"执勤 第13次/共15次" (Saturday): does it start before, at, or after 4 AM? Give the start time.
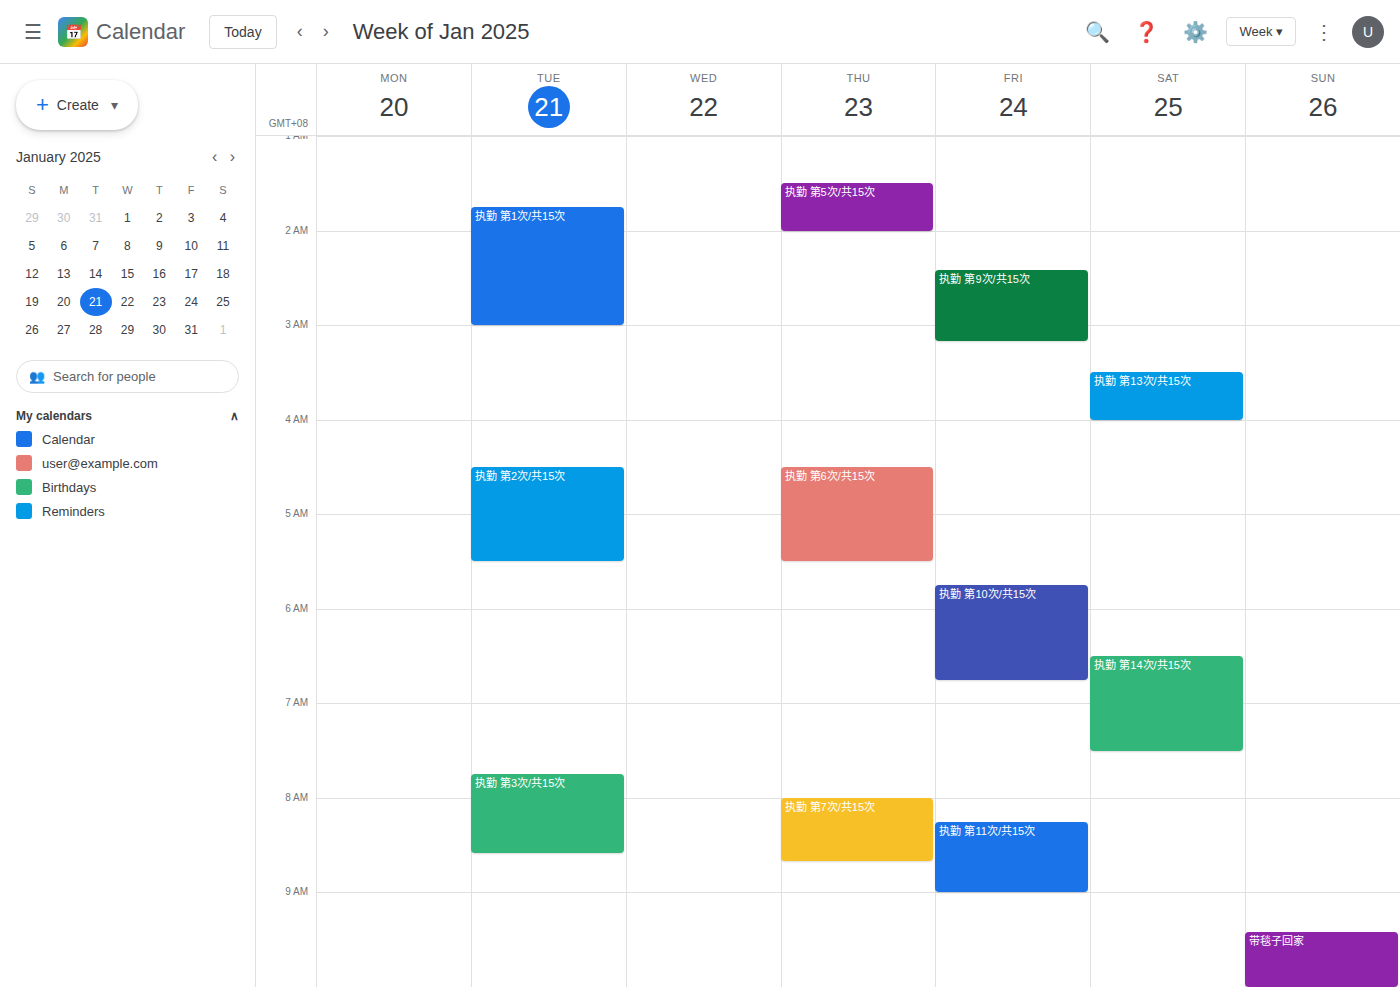
3:30 AM -- before 4 AM, 30 minutes above the 4 AM line.